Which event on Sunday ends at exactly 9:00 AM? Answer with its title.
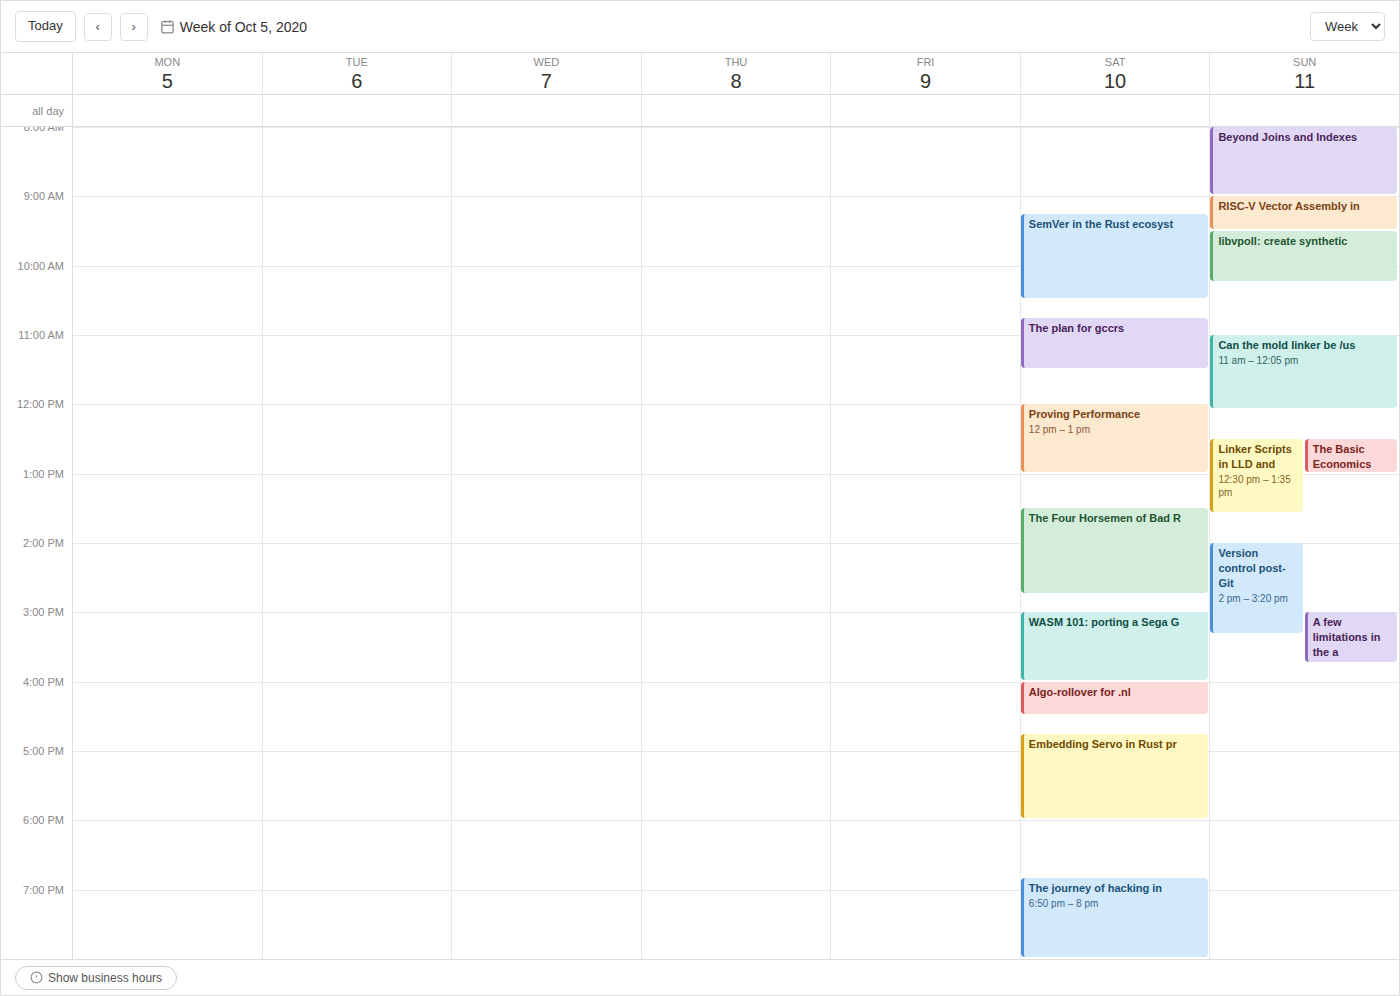
"Beyond Joins and Indexes"